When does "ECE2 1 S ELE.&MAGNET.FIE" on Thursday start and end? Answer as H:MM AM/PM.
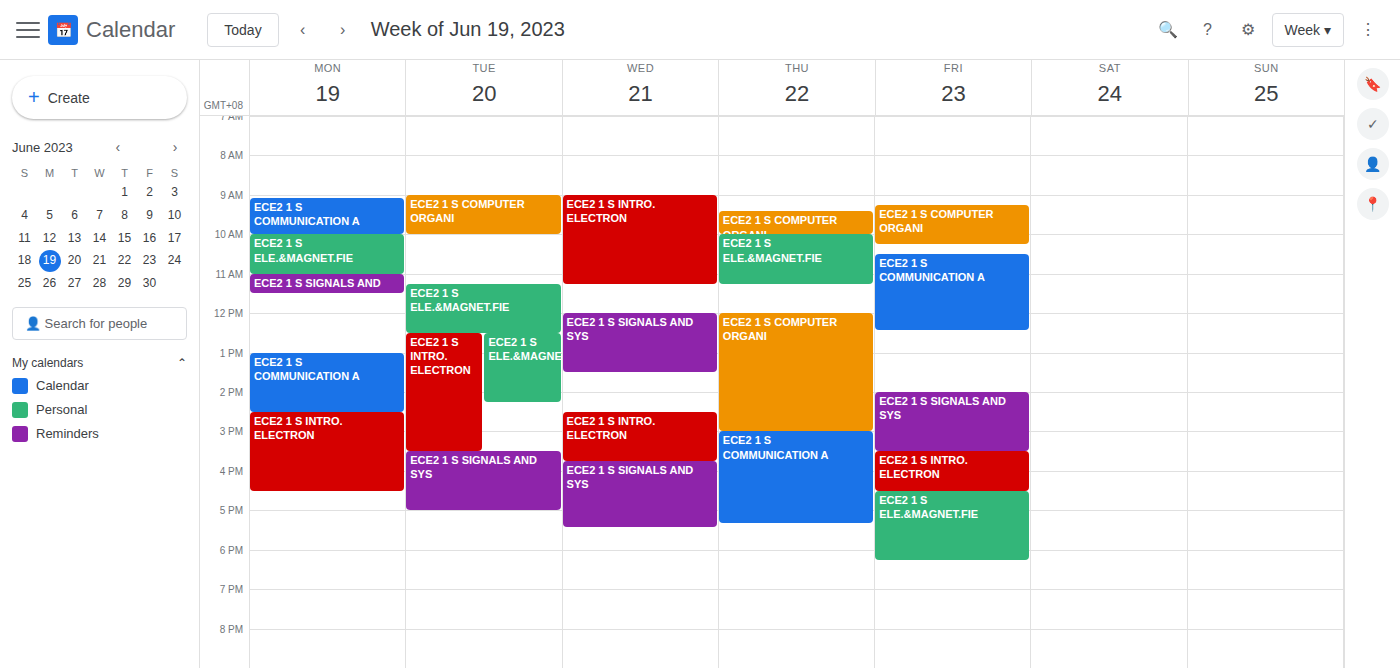
10:00 AM to 11:15 AM